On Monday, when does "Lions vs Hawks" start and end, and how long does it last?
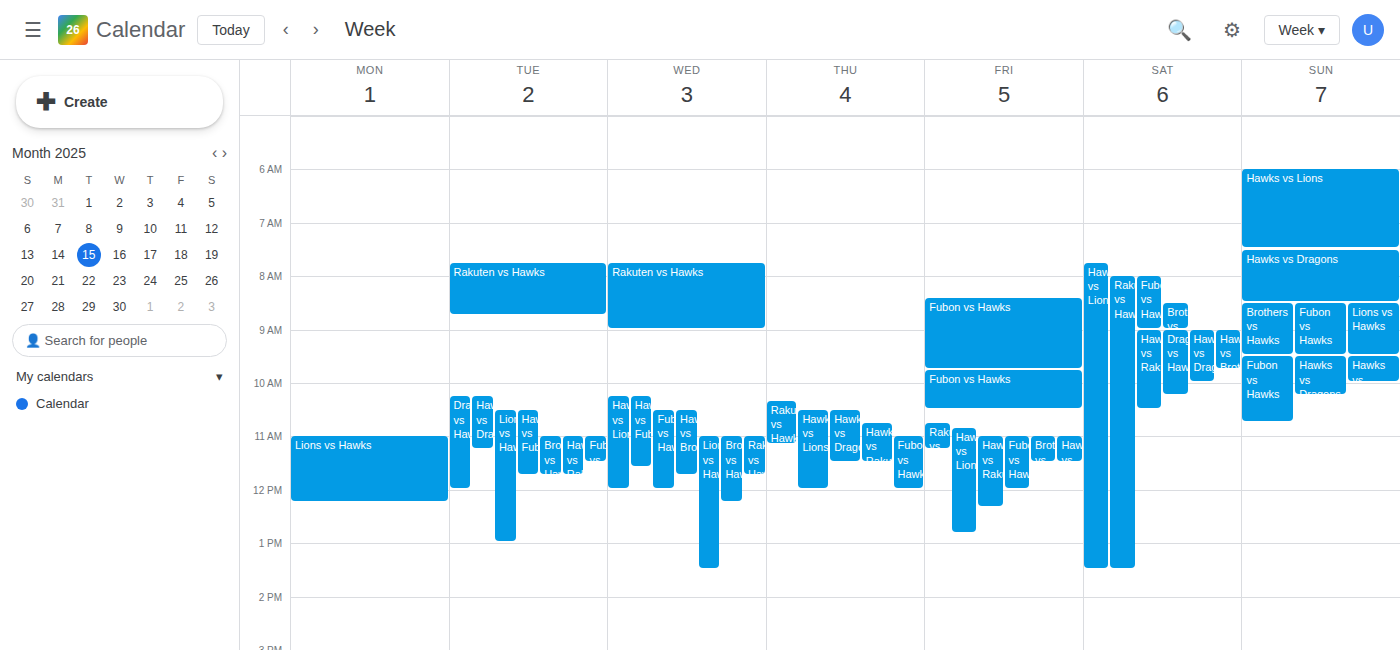
11:00 AM to 12:15 PM, 1 hour 15 minutes